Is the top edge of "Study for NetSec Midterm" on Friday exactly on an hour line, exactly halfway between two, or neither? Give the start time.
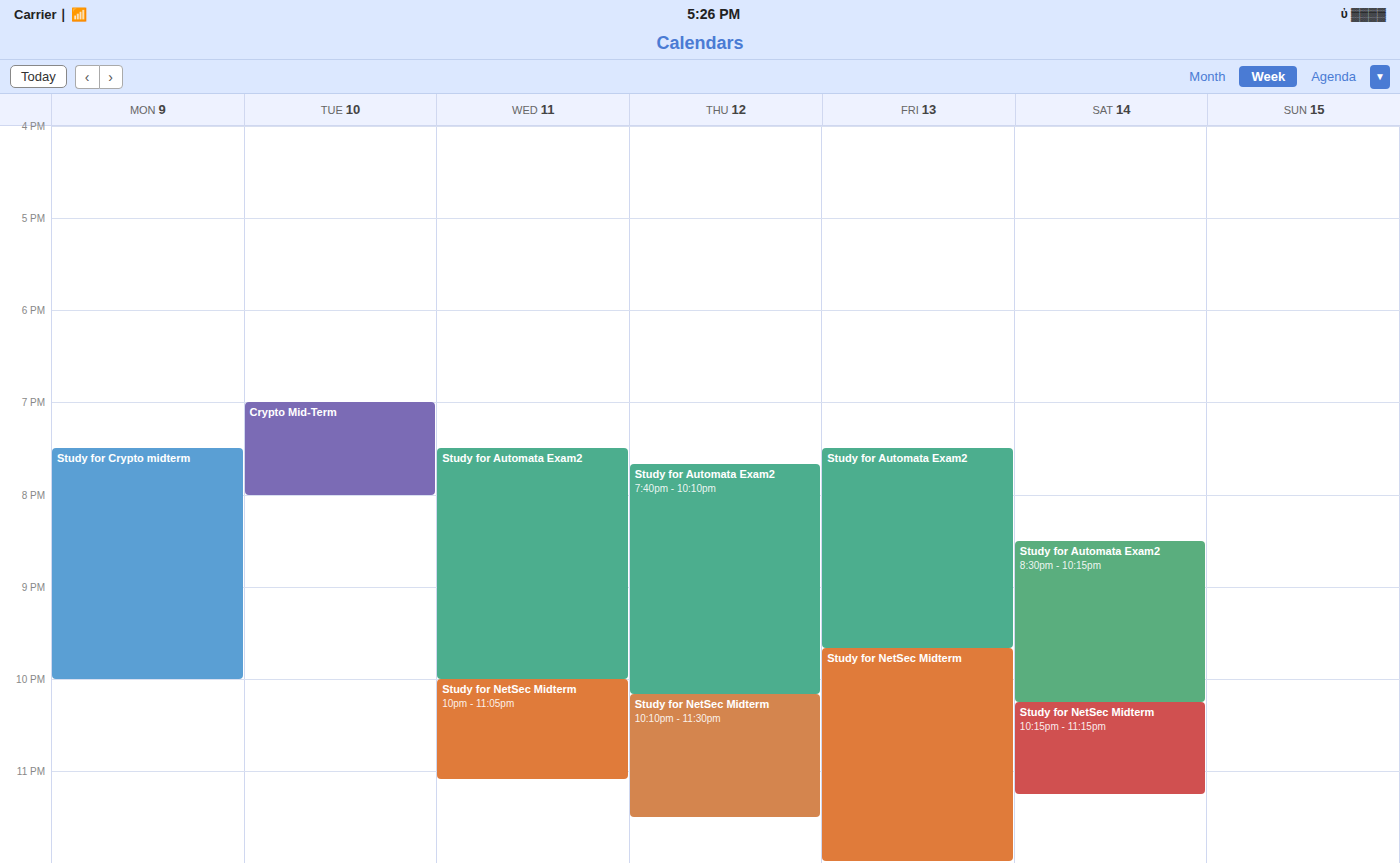
9:40 PM -- neither: 40 minutes below the 9 PM line and 20 minutes above the 10 PM line.